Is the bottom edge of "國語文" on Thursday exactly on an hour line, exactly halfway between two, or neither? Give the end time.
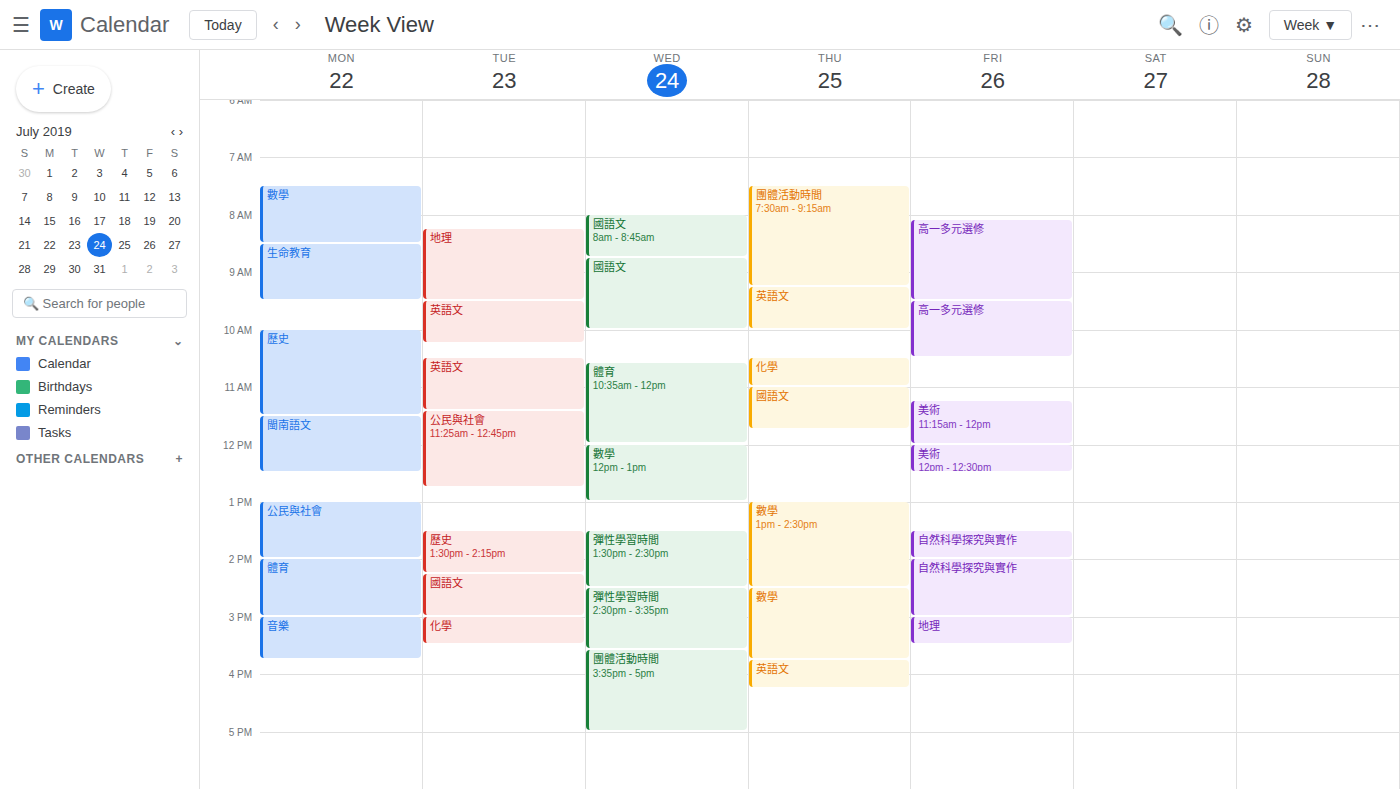
11:45 AM -- neither: three quarters of the way from the 11 AM line to the 12 PM line.